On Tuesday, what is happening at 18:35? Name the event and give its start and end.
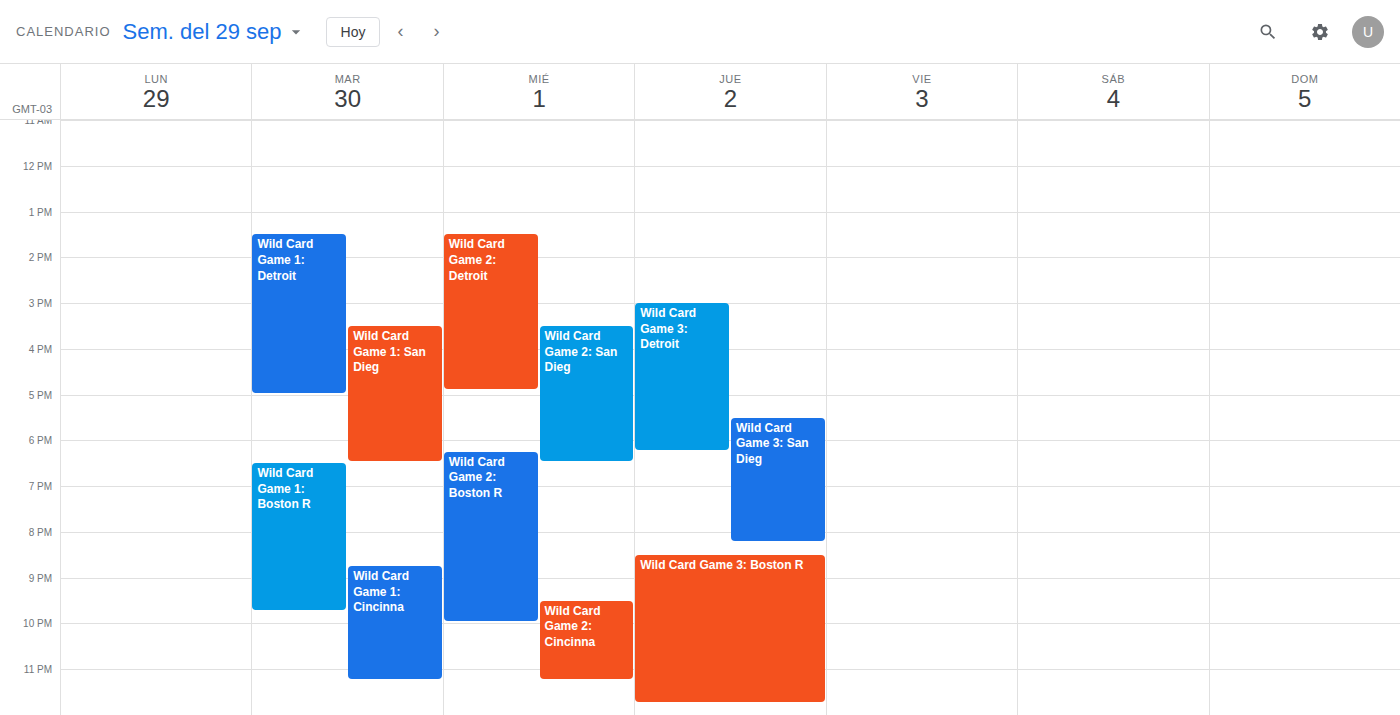
"Wild Card Game 1: Boston R", 18:30 to 21:45